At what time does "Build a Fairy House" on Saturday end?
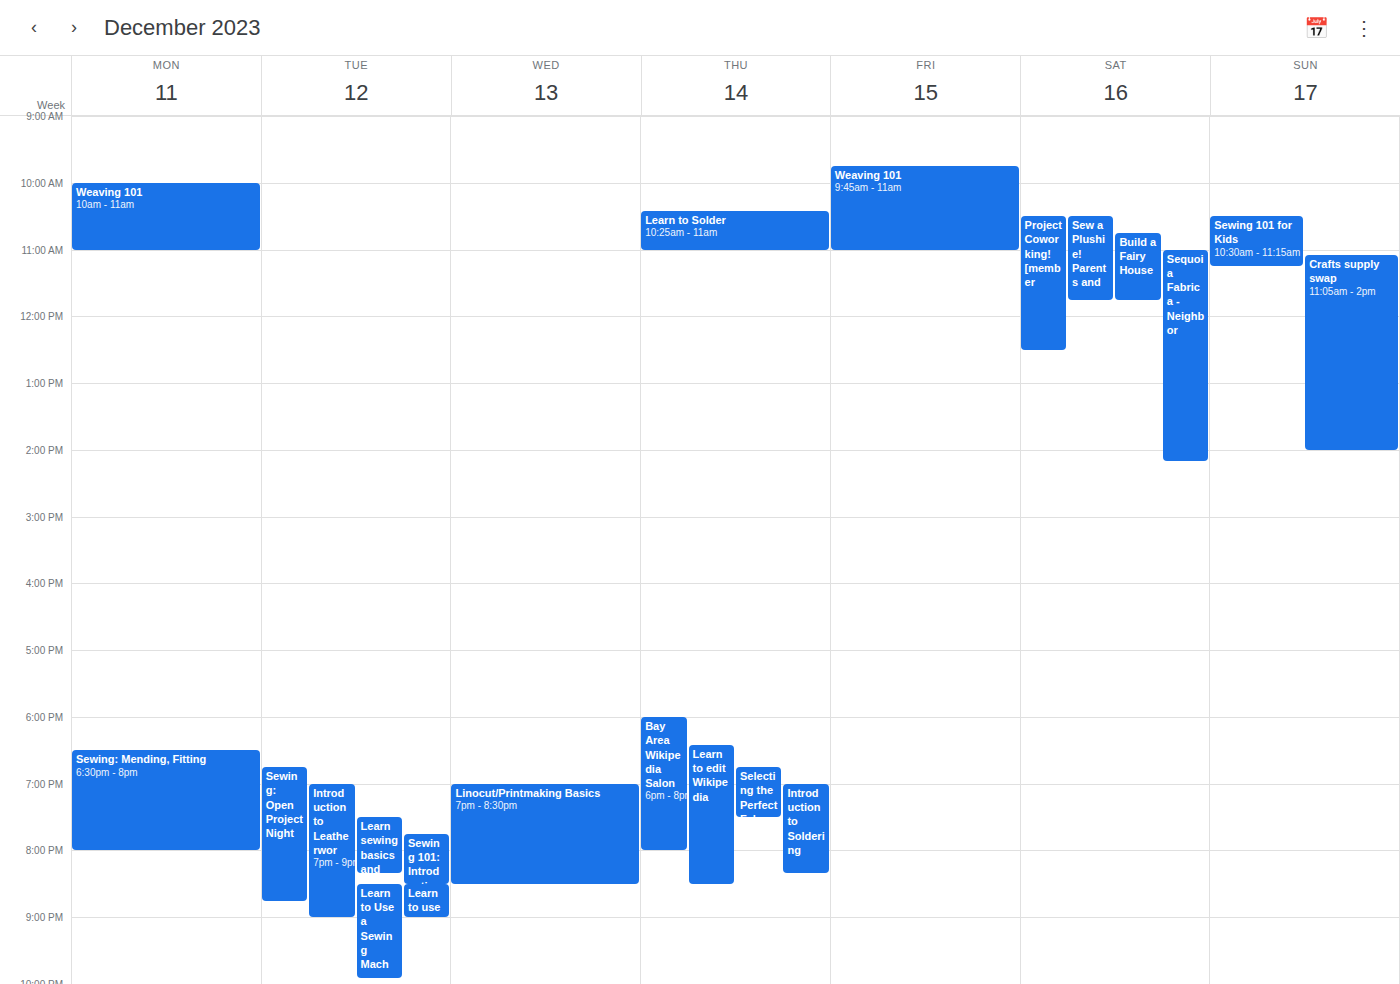
11:45